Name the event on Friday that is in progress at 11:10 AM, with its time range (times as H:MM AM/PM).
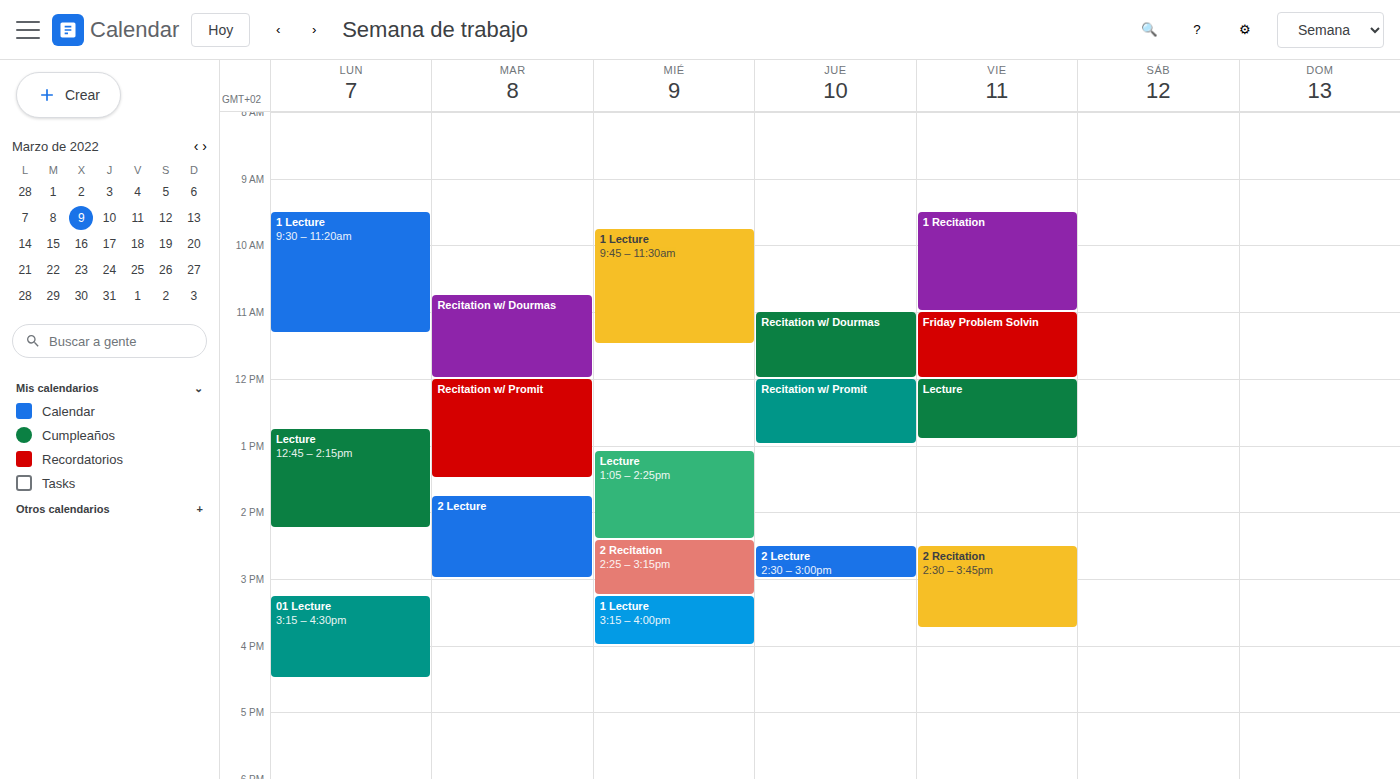
"Friday Problem Solvin", 11:00 AM to 12:00 PM